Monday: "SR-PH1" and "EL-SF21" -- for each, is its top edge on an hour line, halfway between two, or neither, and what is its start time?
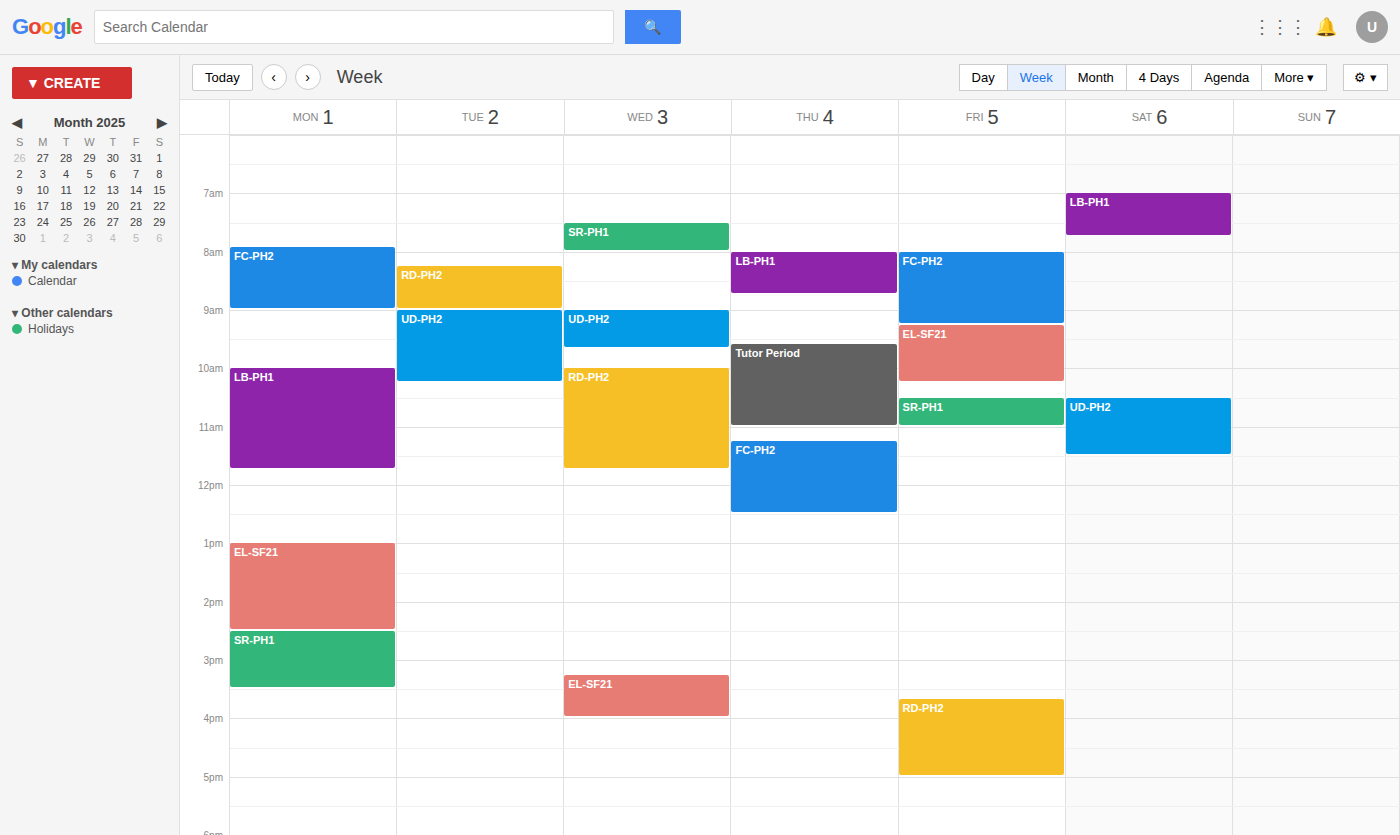
"SR-PH1": 2:30 PM, halfway between the 2 PM and 3 PM lines. "EL-SF21": 1:00 PM, exactly on the 1 PM line.